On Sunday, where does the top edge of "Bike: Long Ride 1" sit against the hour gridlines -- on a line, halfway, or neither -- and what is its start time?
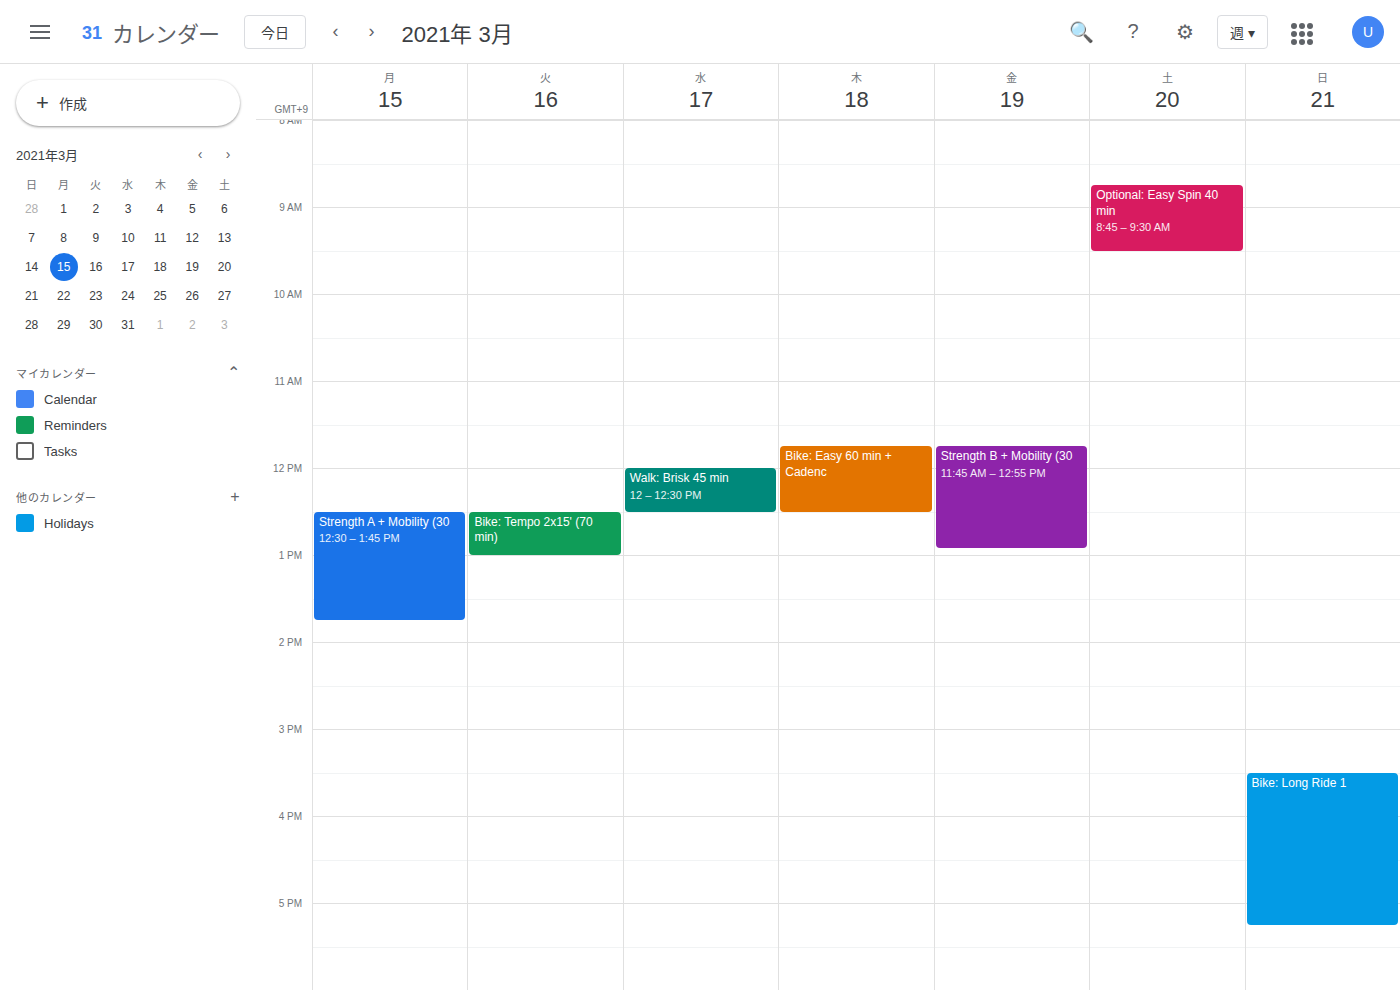
15:30 -- halfway between the 15:00 and 16:00 lines.